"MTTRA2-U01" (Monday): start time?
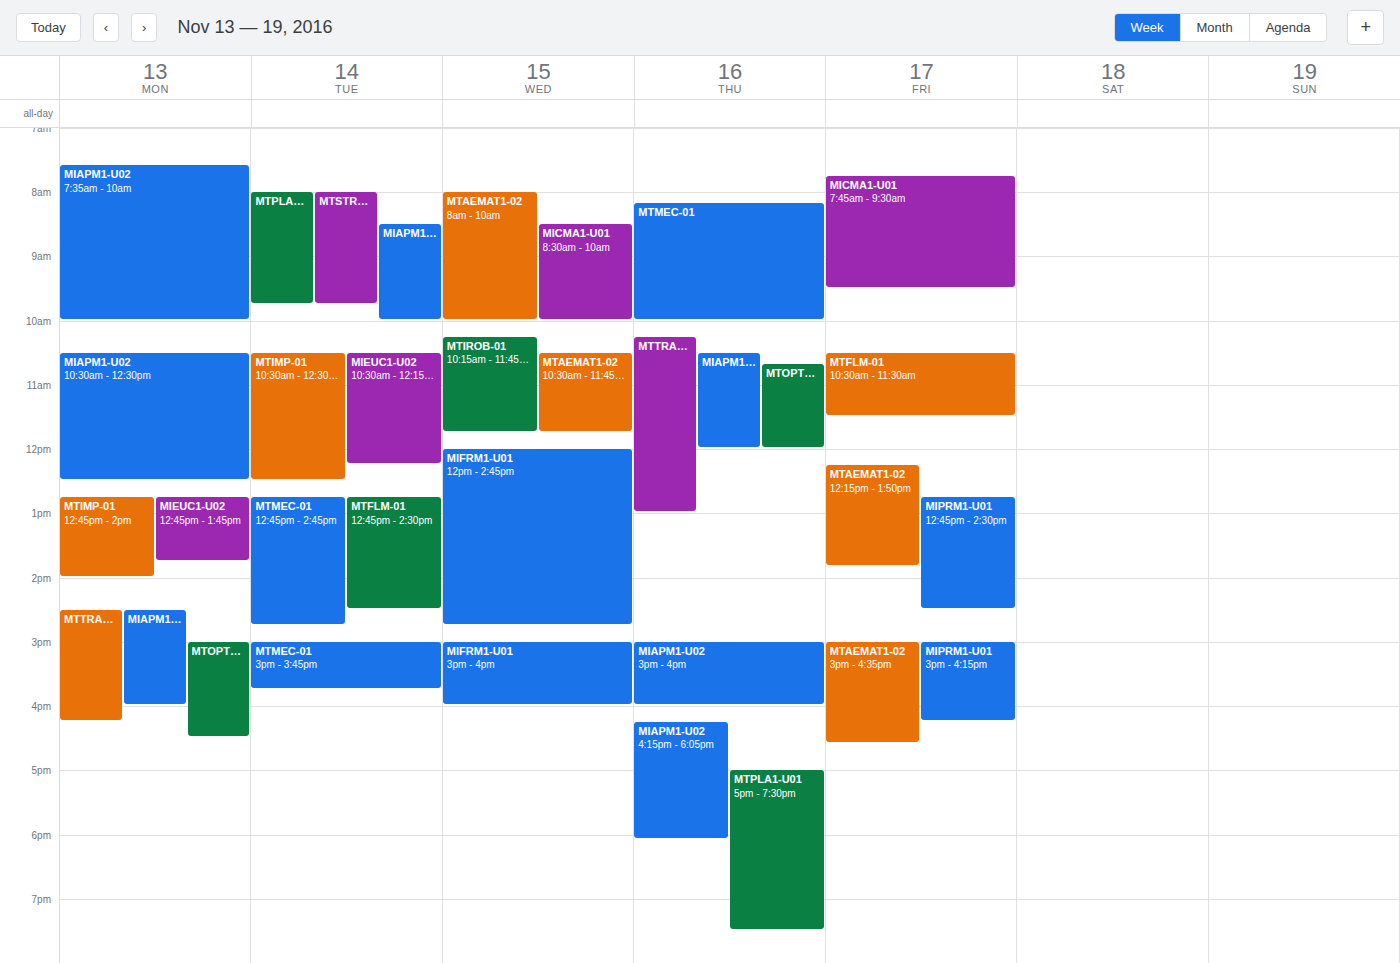
14:30